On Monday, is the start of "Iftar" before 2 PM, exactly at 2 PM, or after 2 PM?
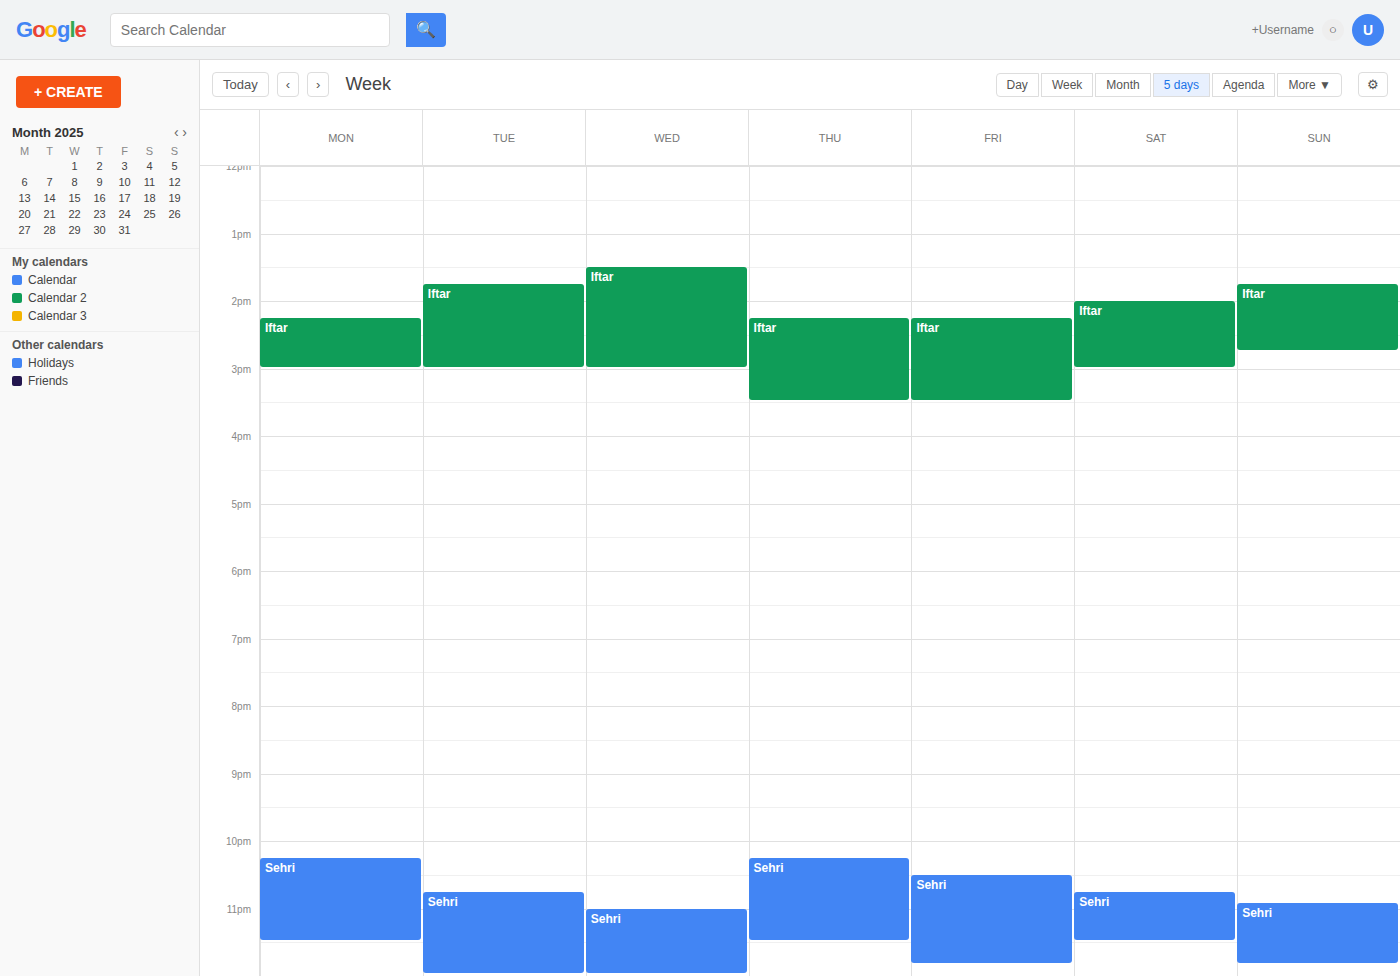
2:15 PM -- after 2 PM, 15 minutes below the 2 PM line.